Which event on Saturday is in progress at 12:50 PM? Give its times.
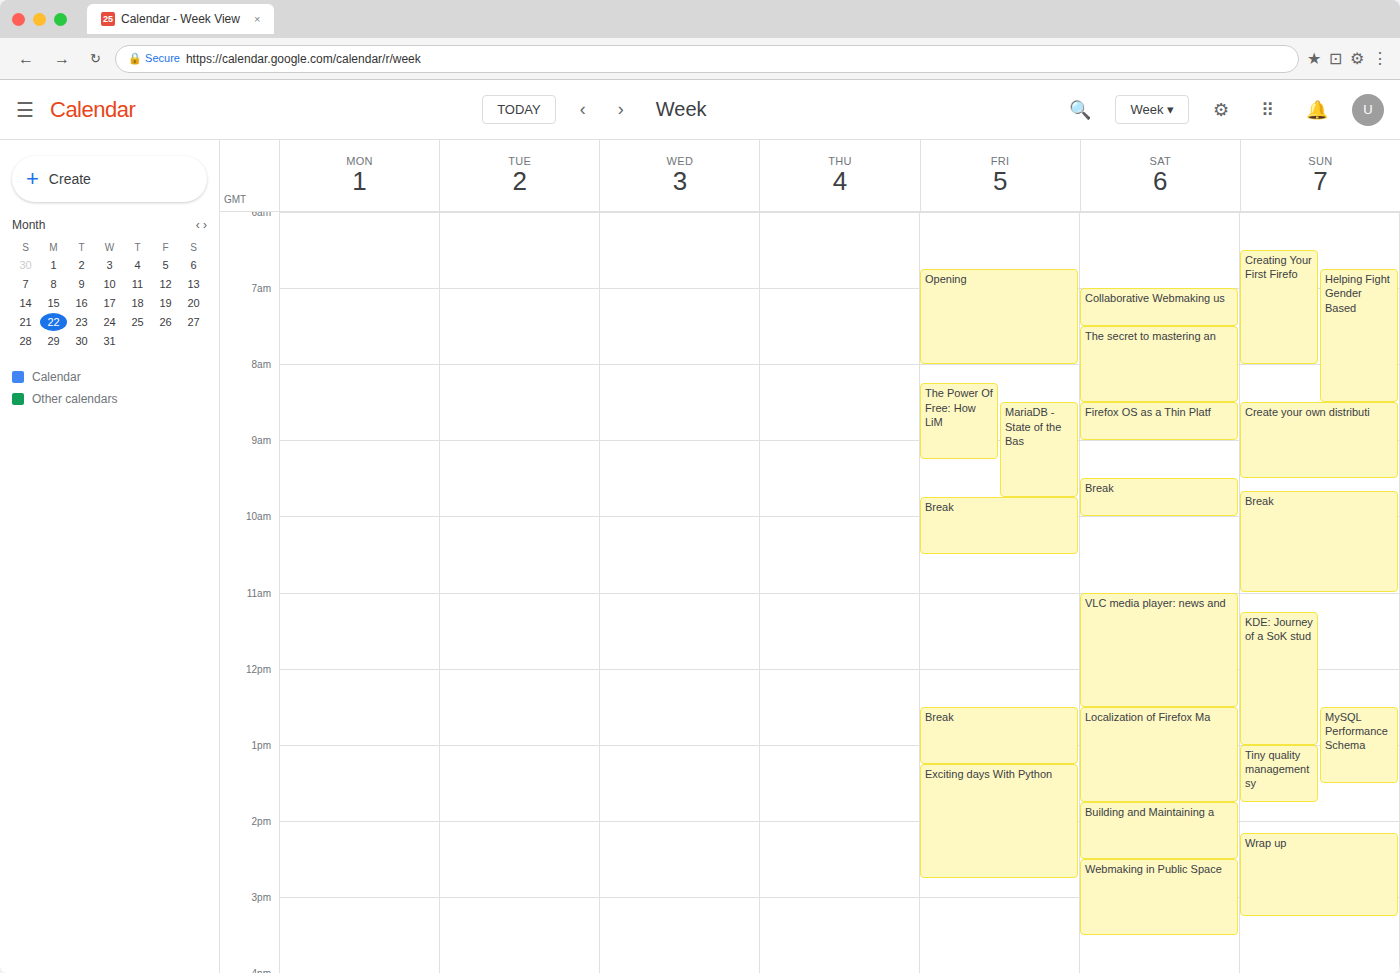
"Localization of Firefox Ma", 12:30 PM to 1:45 PM